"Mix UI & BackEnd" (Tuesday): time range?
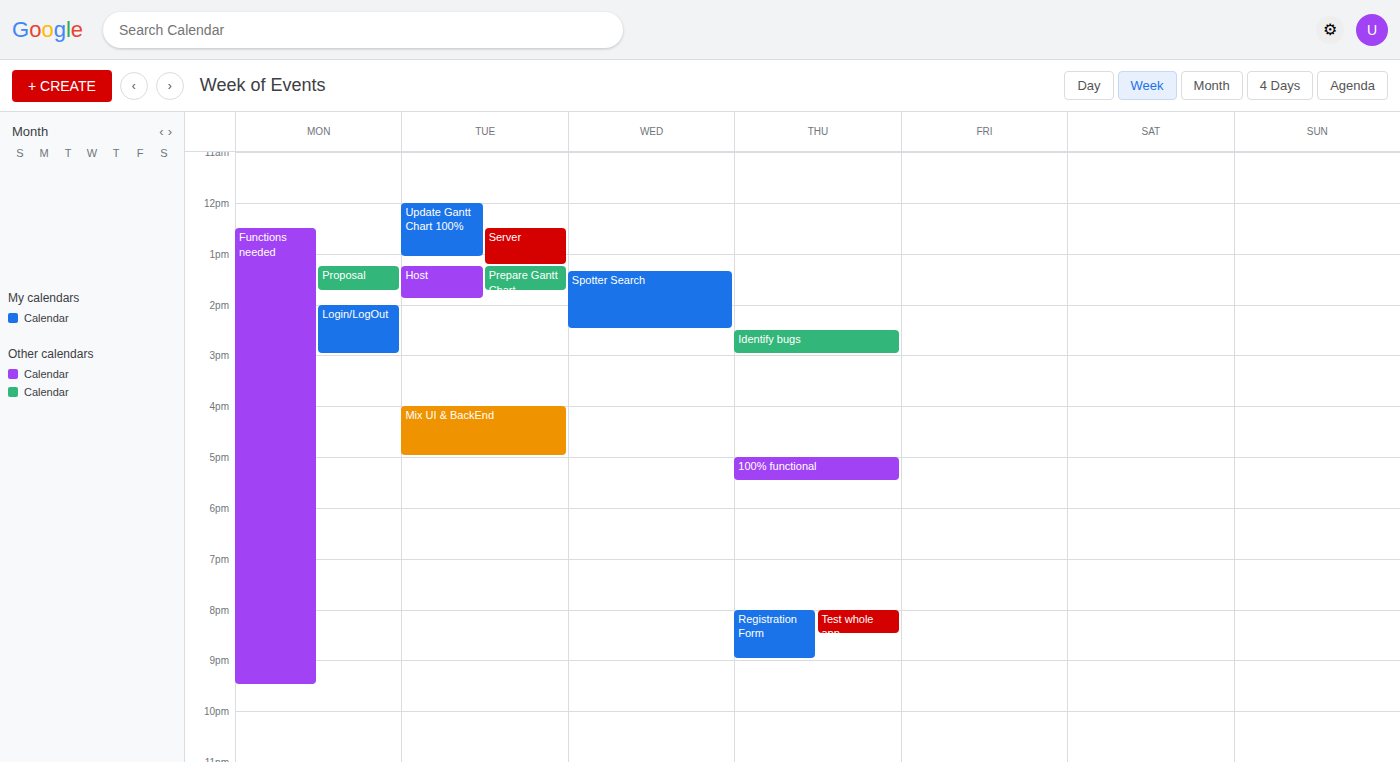
4:00 PM to 5:00 PM